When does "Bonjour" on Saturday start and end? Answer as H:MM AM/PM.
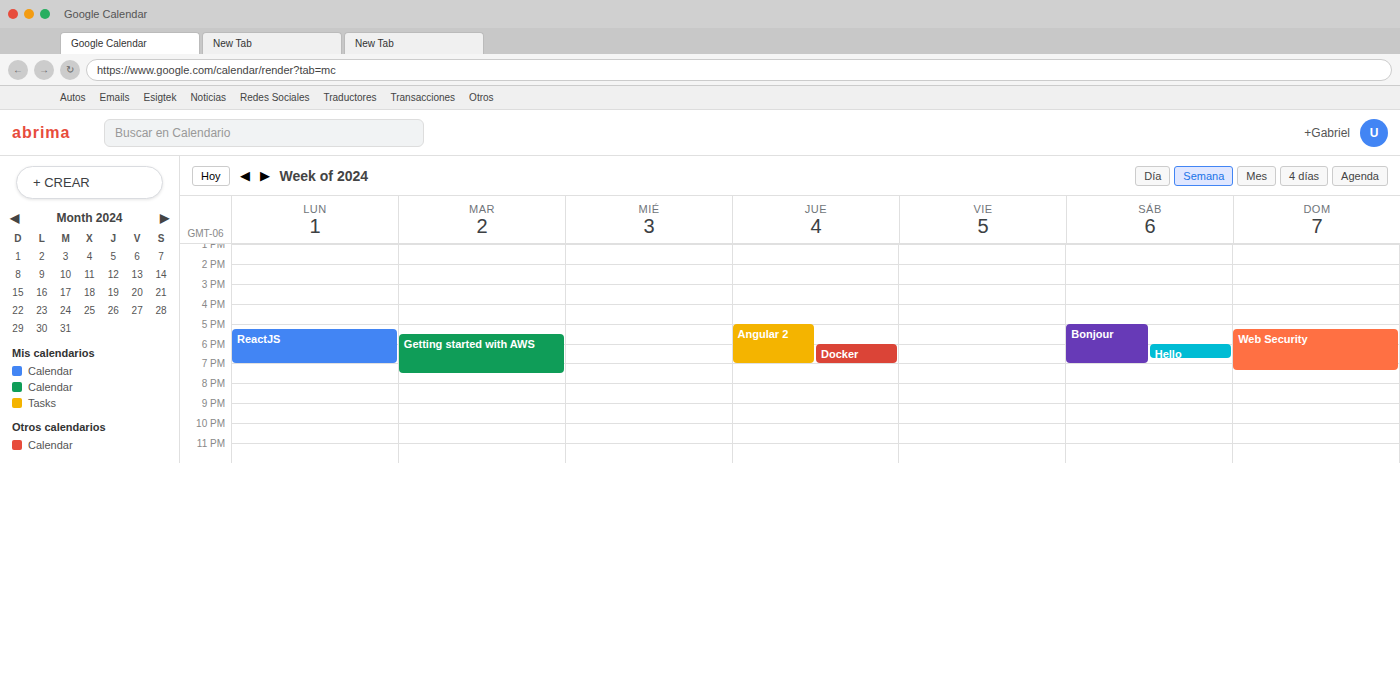
5:00 PM to 7:00 PM